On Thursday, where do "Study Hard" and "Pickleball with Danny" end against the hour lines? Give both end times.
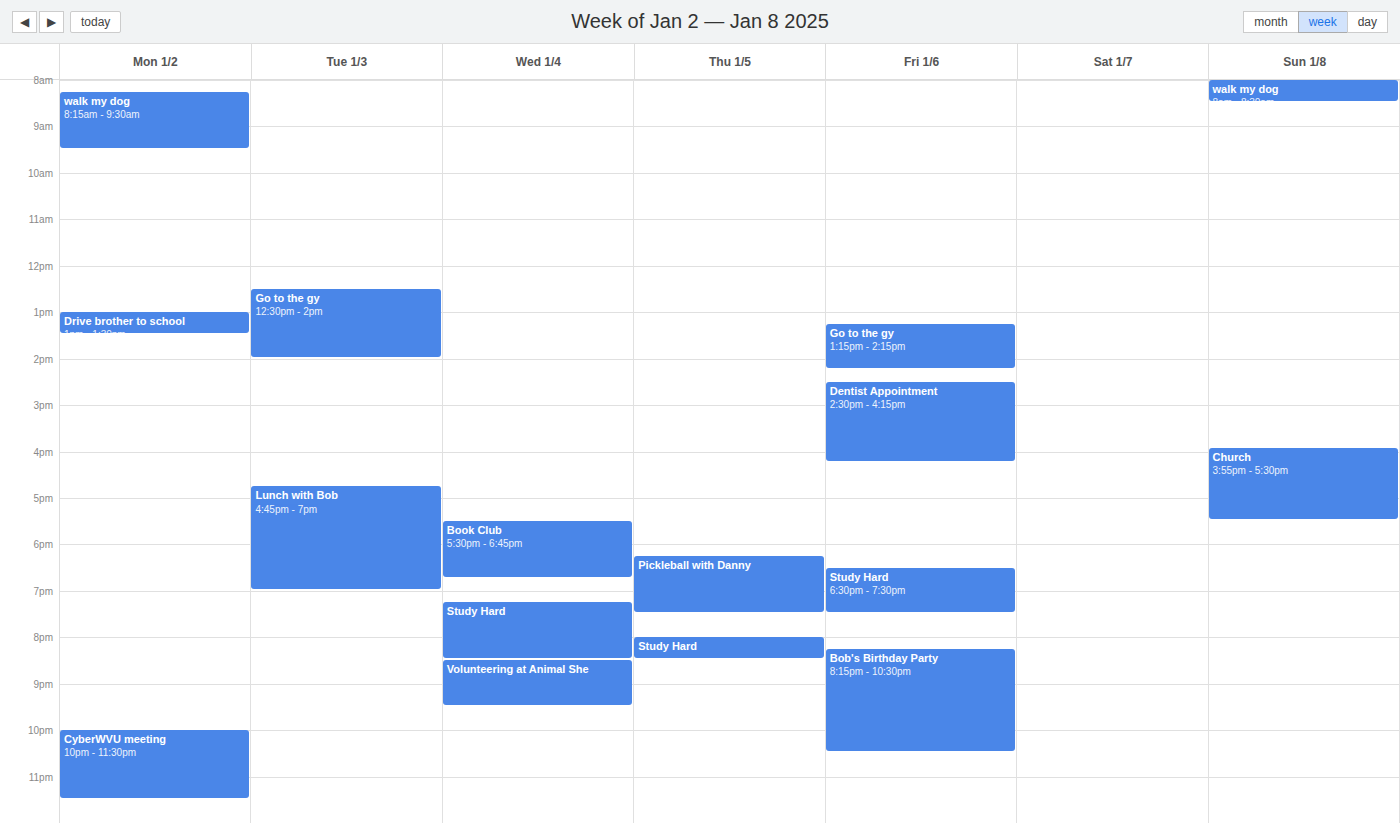
"Study Hard": 8:30 PM, halfway between the 8 PM and 9 PM lines. "Pickleball with Danny": 7:30 PM, halfway between the 7 PM and 8 PM lines.